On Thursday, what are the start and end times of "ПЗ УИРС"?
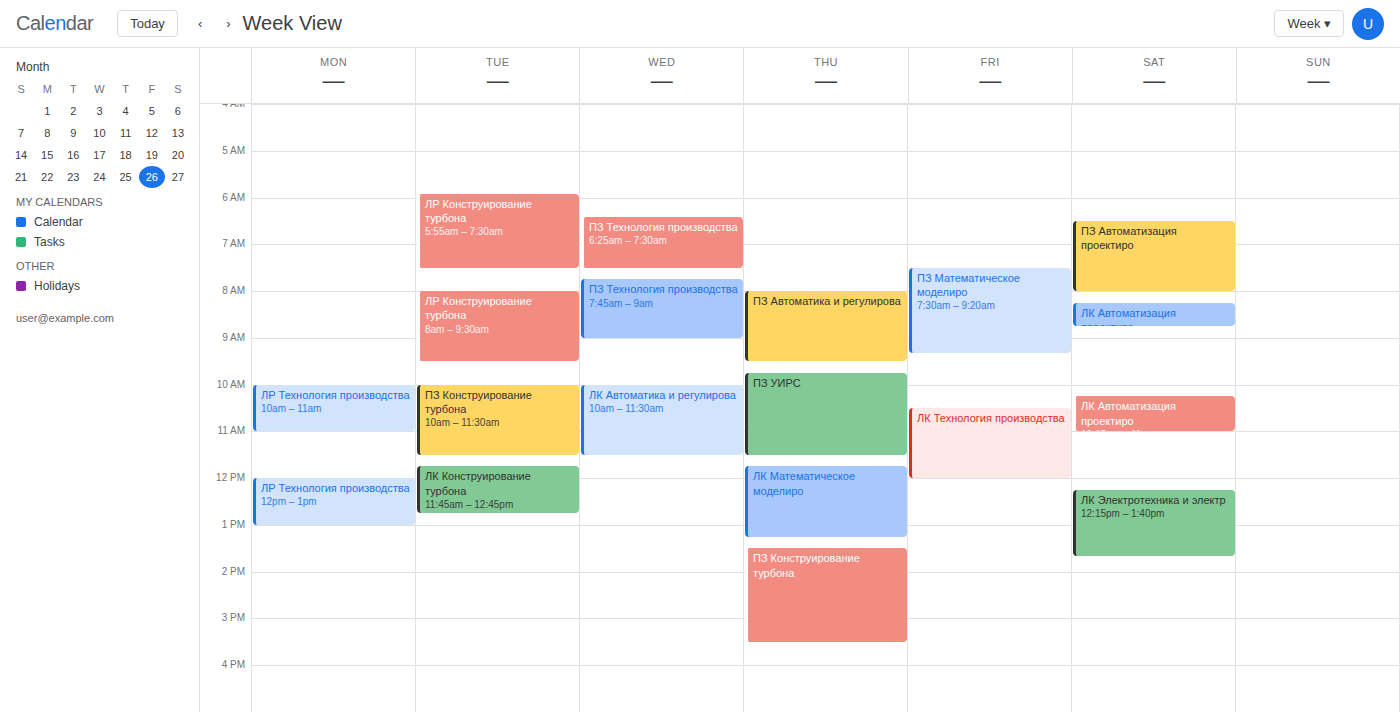
09:45 to 11:30